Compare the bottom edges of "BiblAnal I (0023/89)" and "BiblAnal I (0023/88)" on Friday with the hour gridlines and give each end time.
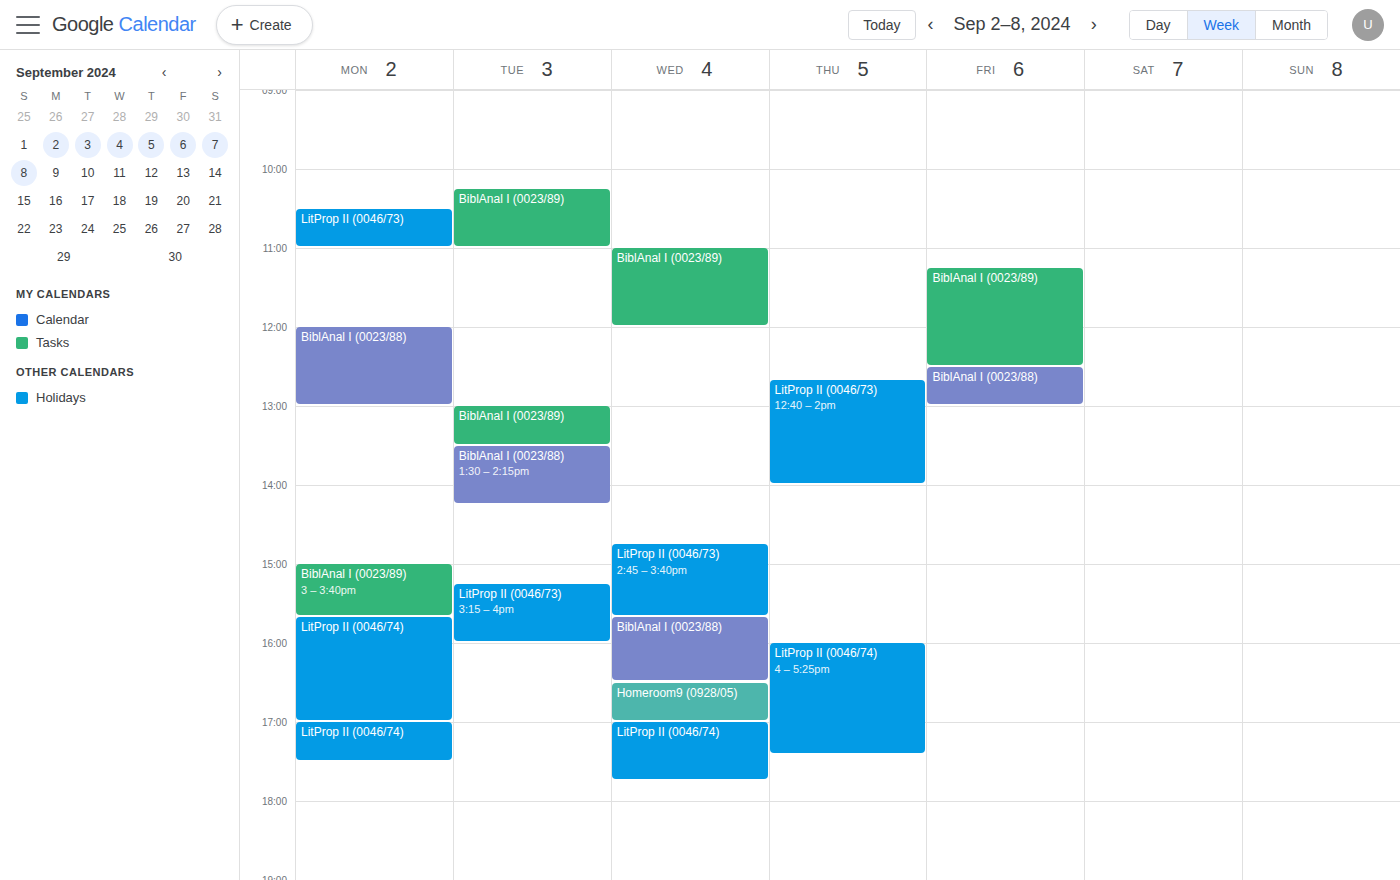
"BiblAnal I (0023/89)": 12:30 PM, halfway between the 12 PM and 1 PM lines. "BiblAnal I (0023/88)": 1:00 PM, exactly on the 1 PM line.